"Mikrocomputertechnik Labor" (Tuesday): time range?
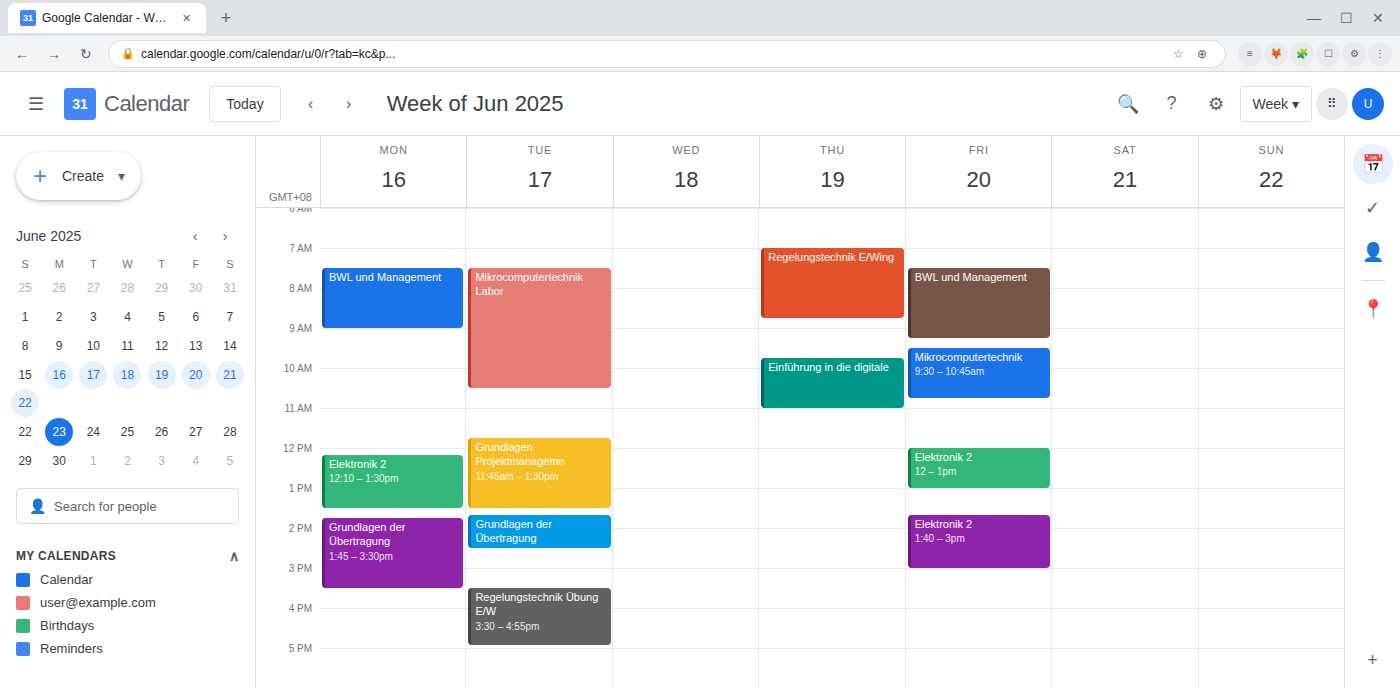
7:30 AM to 10:30 AM